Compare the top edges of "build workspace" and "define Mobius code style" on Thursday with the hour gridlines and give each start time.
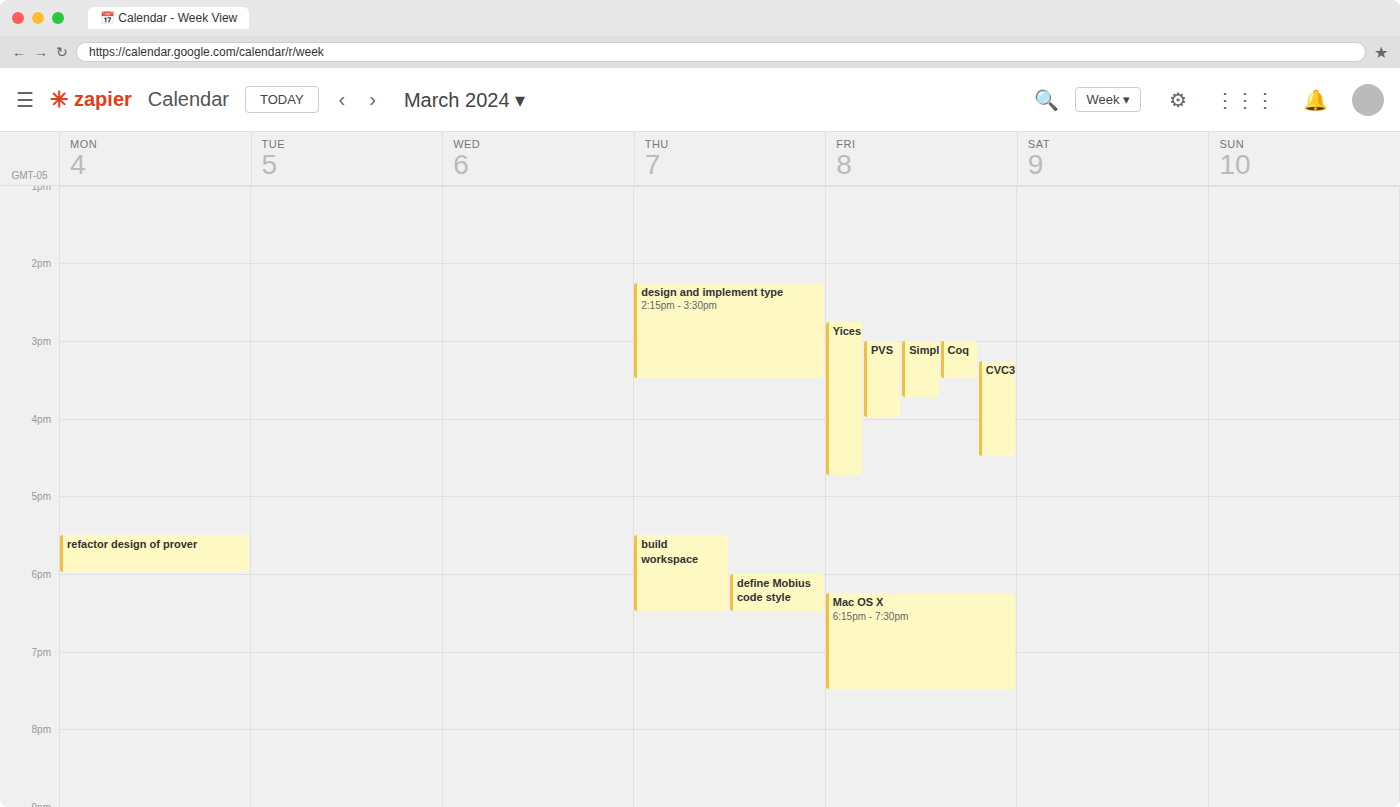
"build workspace": 5:30 PM, halfway between the 5 PM and 6 PM lines. "define Mobius code style": 6:00 PM, exactly on the 6 PM line.